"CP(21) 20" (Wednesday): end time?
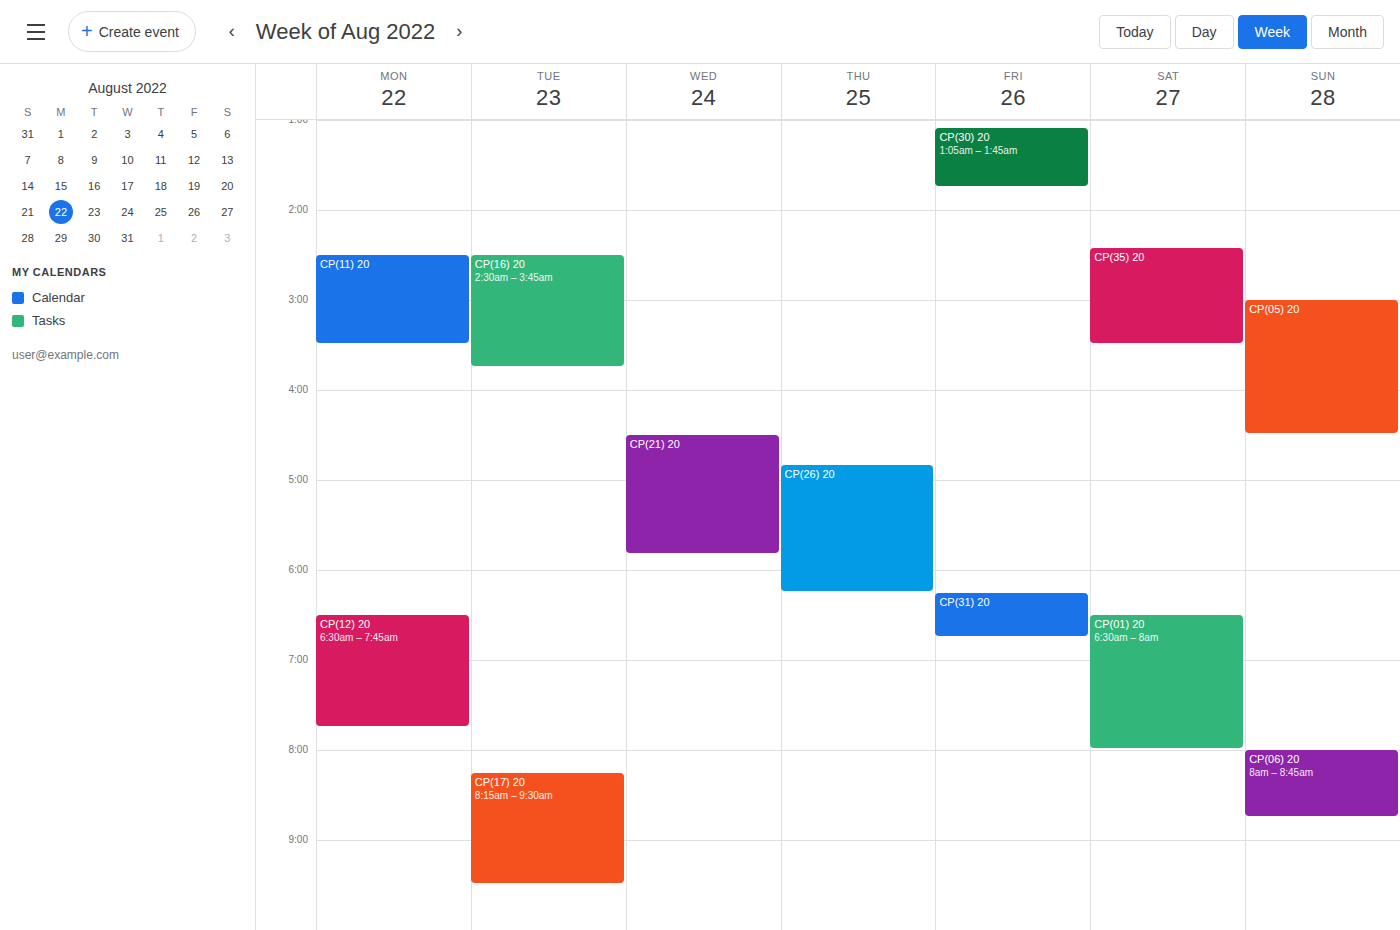
5:50 AM